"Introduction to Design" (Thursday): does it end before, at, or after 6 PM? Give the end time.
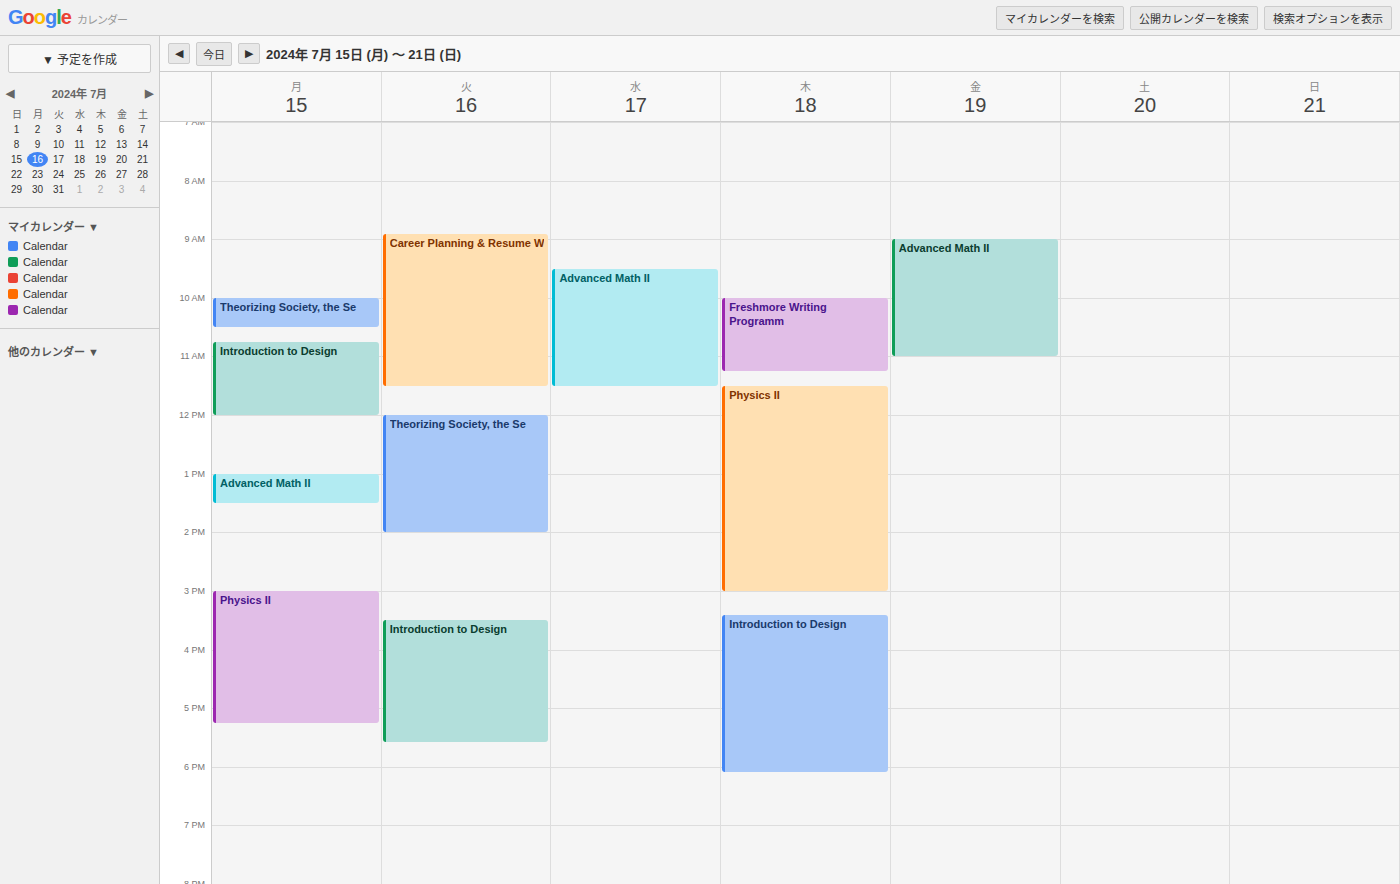
6:05 PM -- after 6 PM, 5 minutes below the 6 PM line.